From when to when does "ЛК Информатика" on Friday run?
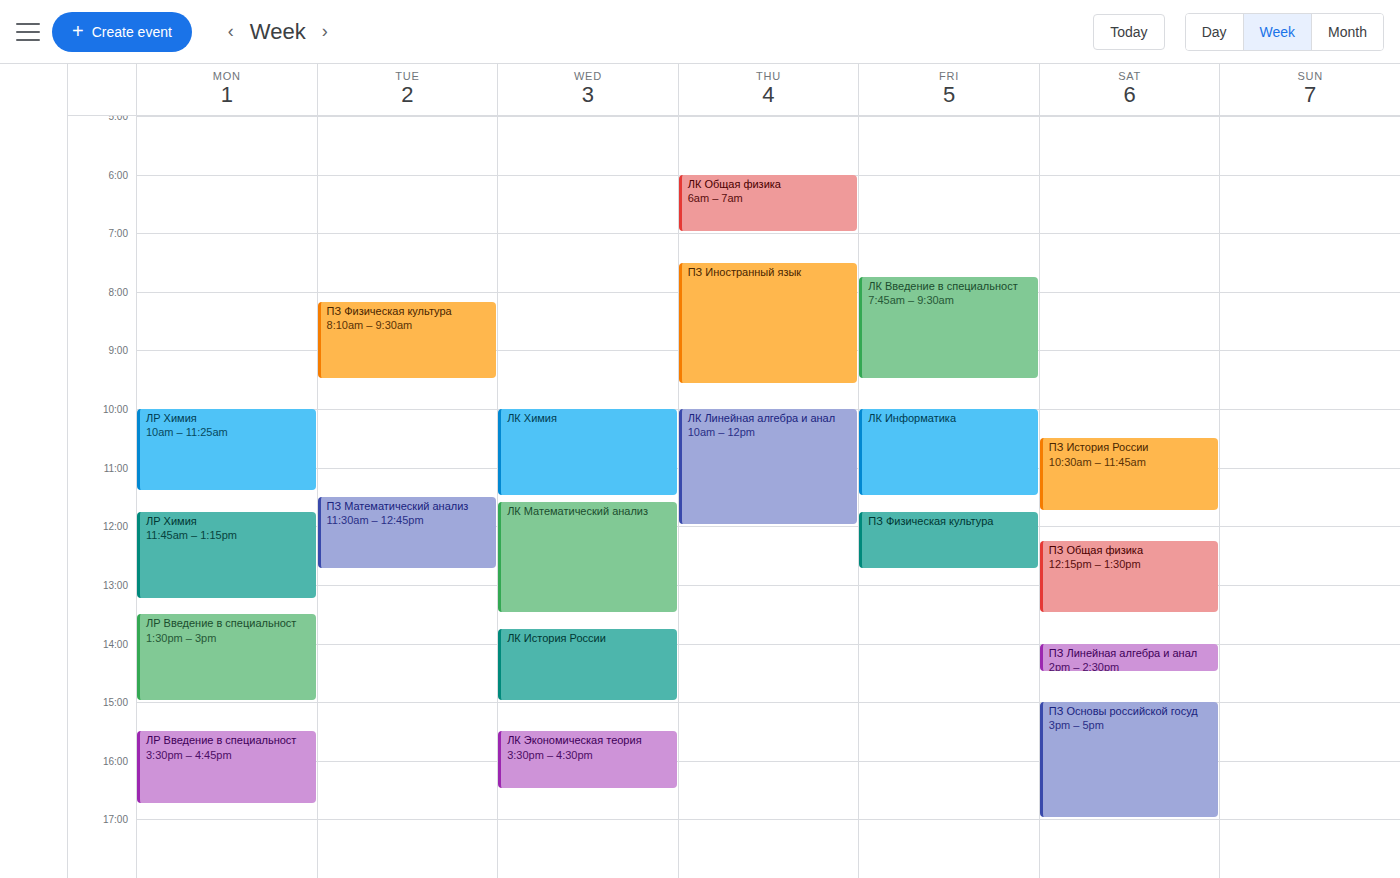
10:00 AM to 11:30 AM